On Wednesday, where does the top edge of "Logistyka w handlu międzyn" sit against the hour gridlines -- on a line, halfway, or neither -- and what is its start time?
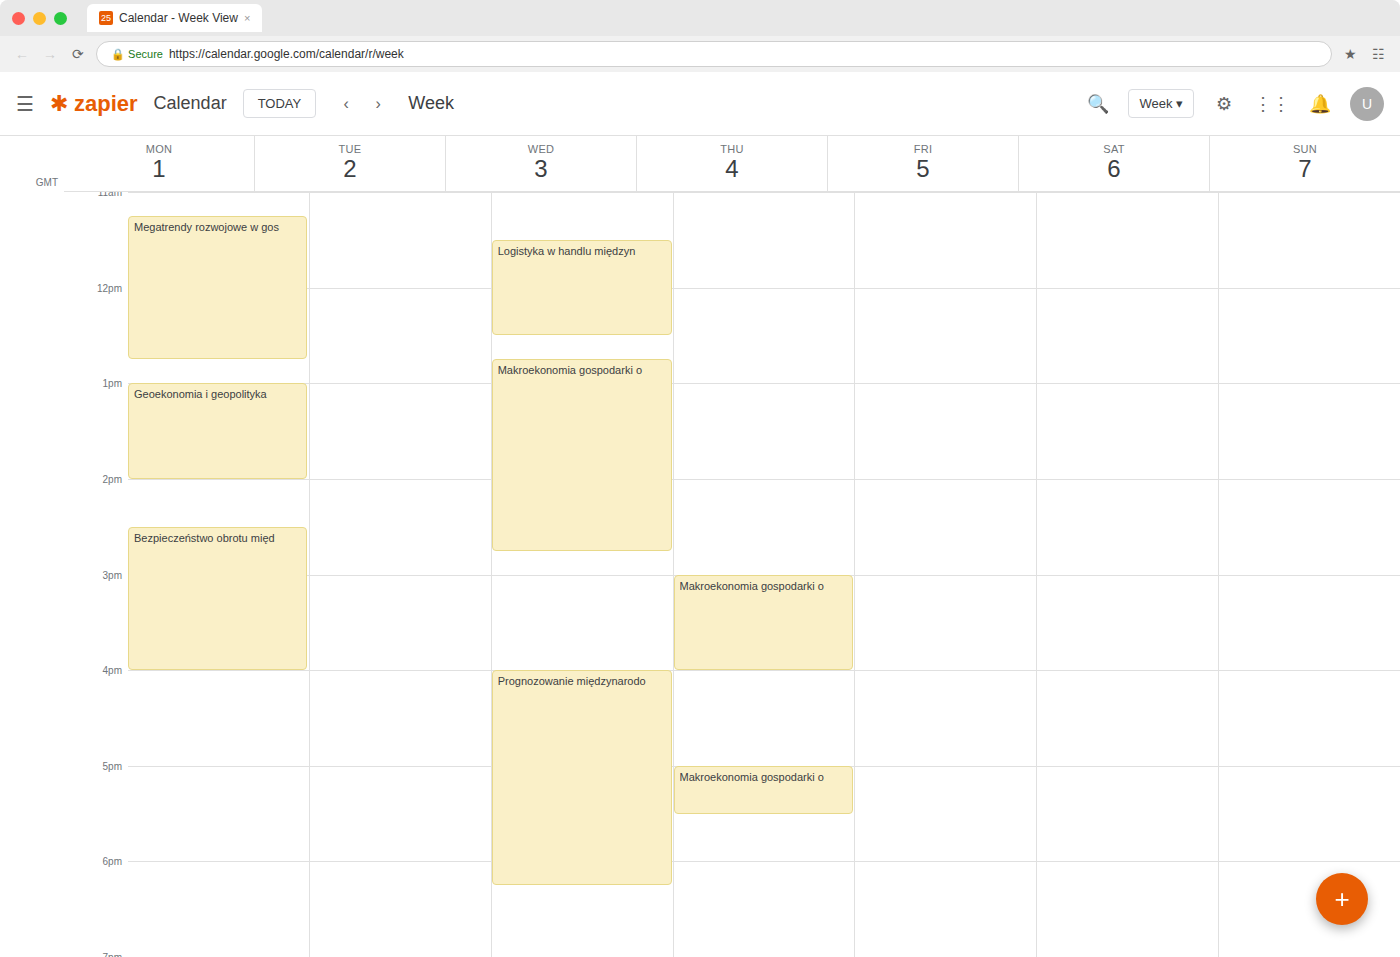
11:30 AM -- halfway between the 11 AM and 12 PM lines.